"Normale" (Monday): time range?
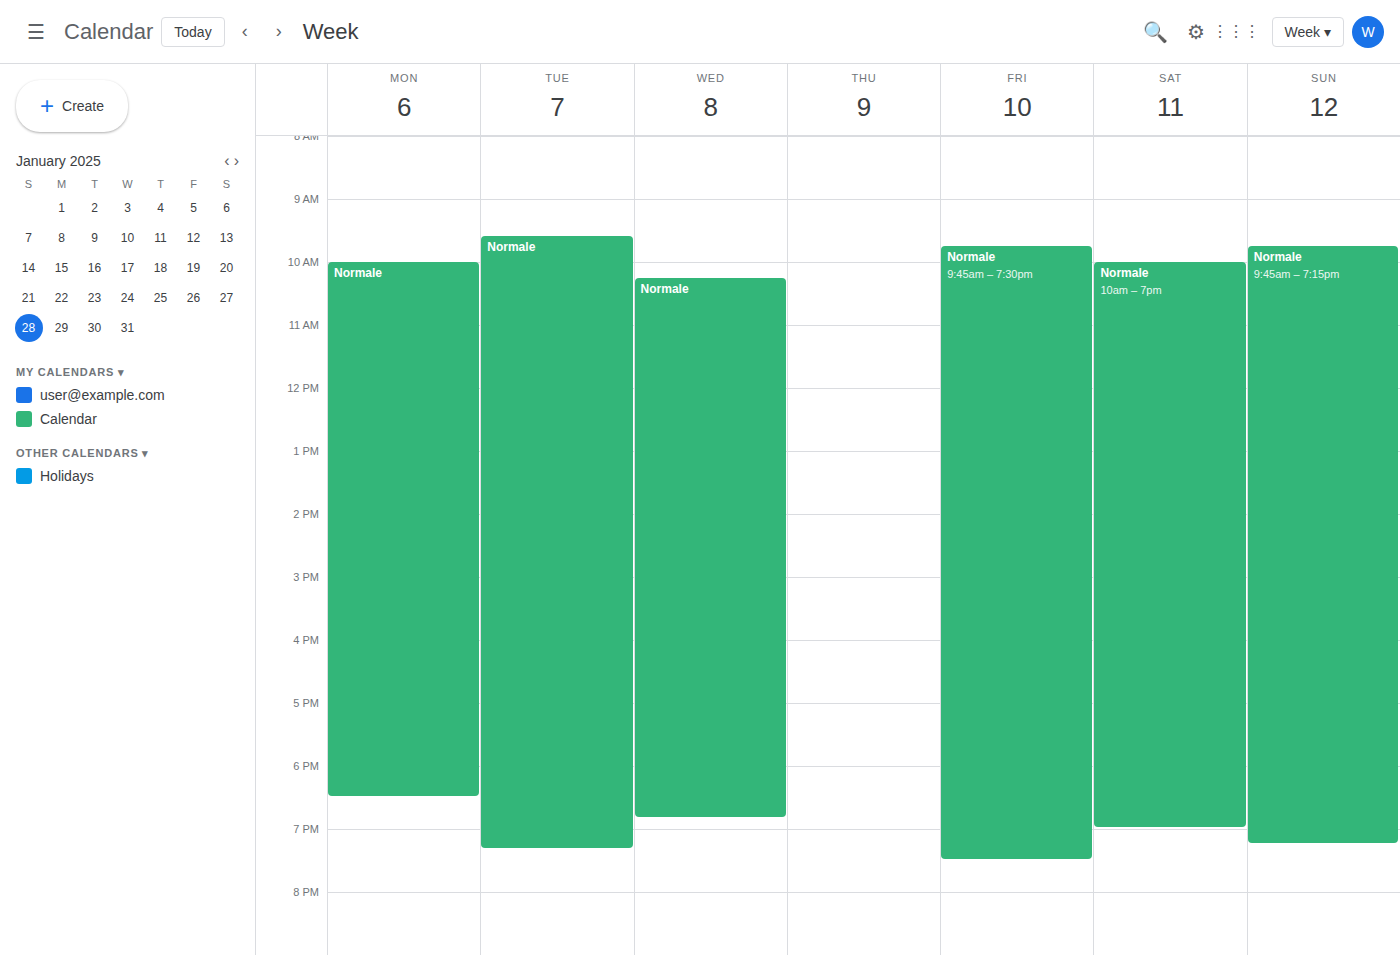
10:00 AM to 6:30 PM